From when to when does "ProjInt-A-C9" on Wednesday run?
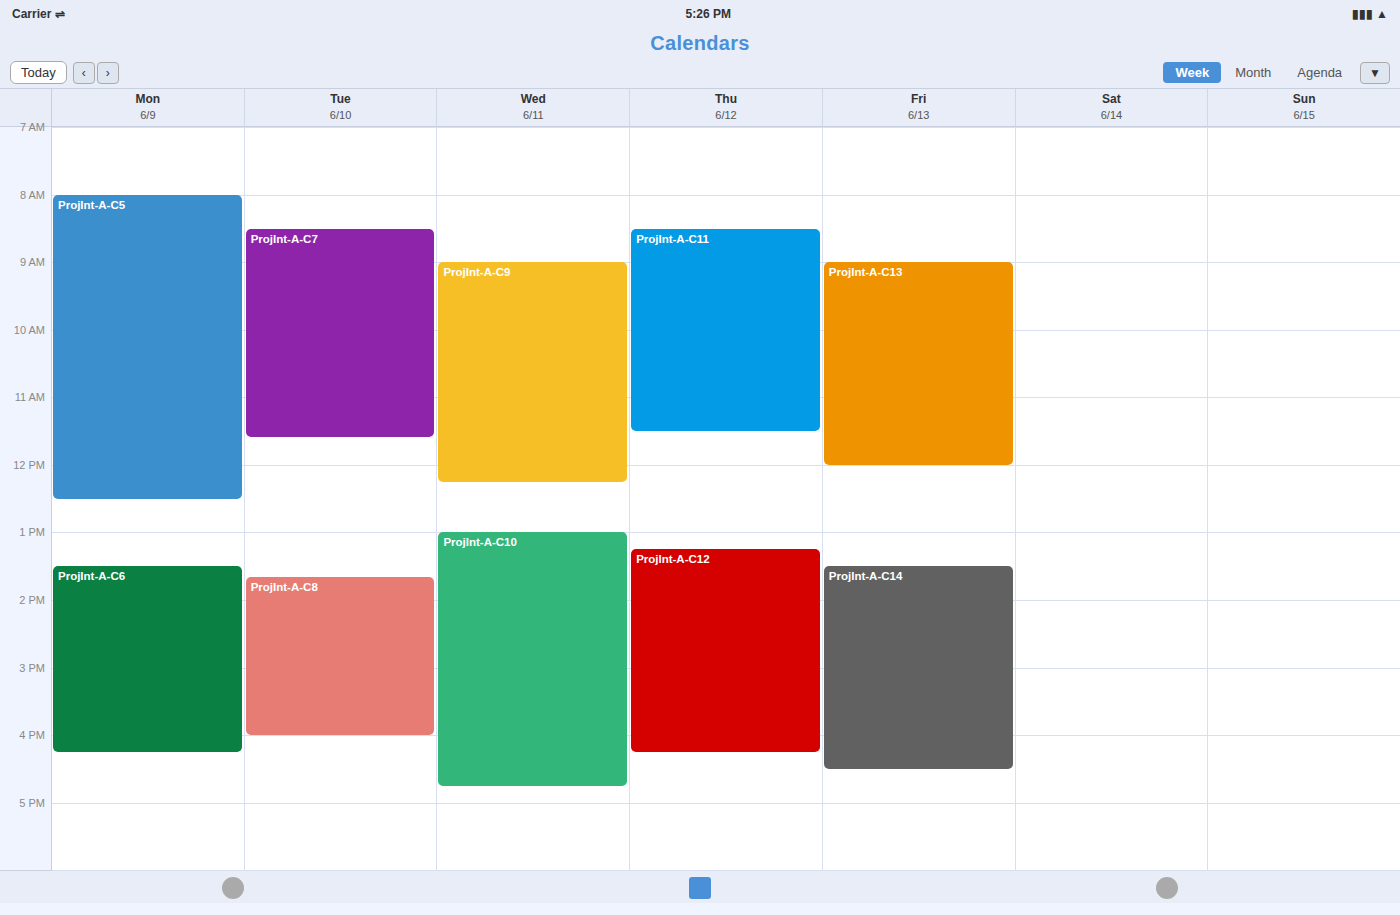
9:00 AM to 12:15 PM